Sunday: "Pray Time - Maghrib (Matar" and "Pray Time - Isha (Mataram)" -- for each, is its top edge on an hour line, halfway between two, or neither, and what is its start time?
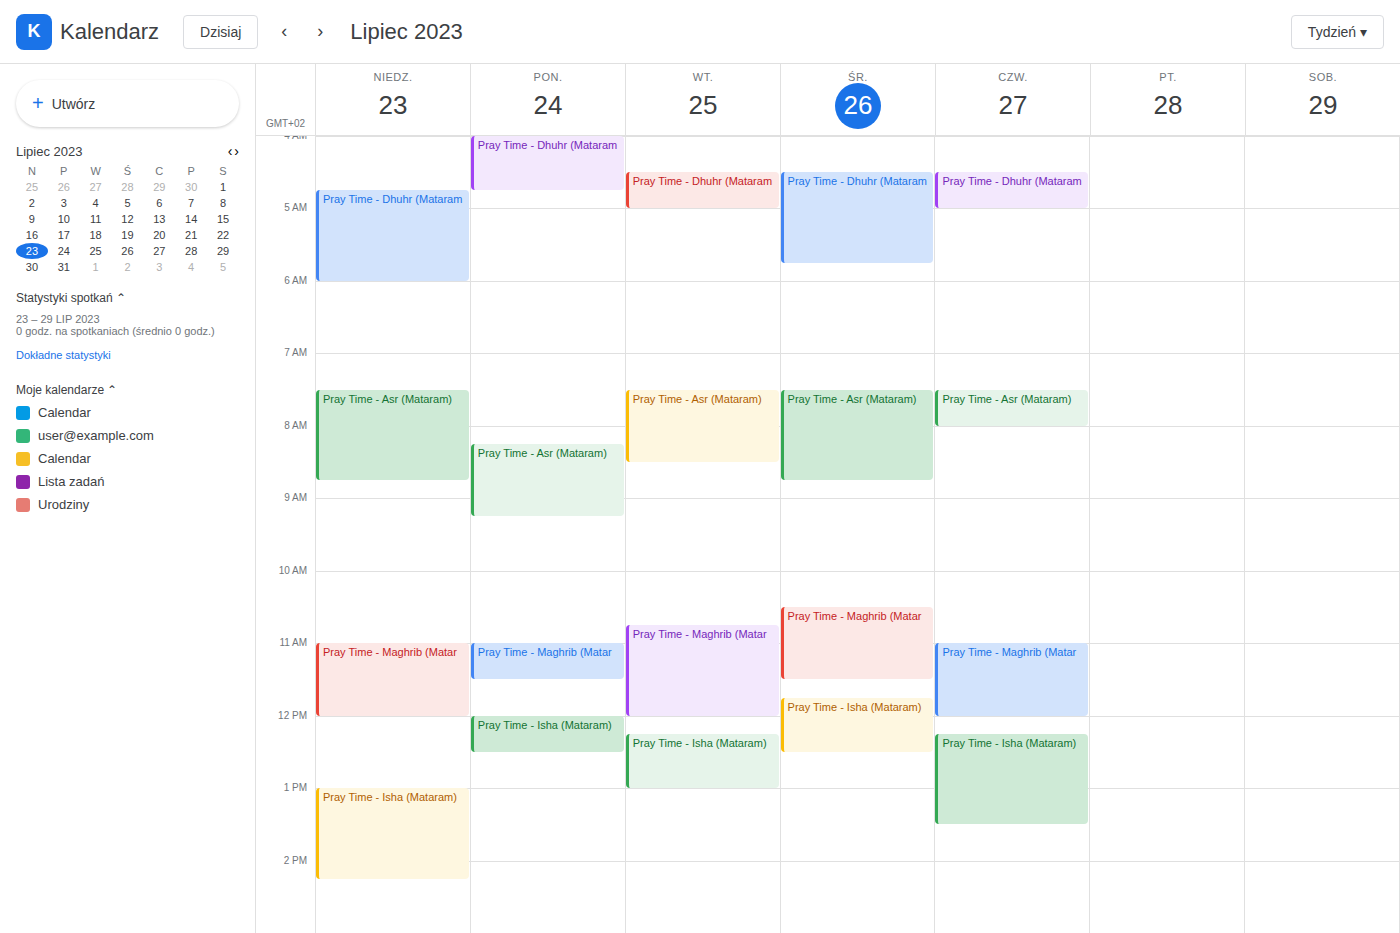
"Pray Time - Maghrib (Matar": 11:00, exactly on the 11:00 line. "Pray Time - Isha (Mataram)": 13:00, exactly on the 13:00 line.